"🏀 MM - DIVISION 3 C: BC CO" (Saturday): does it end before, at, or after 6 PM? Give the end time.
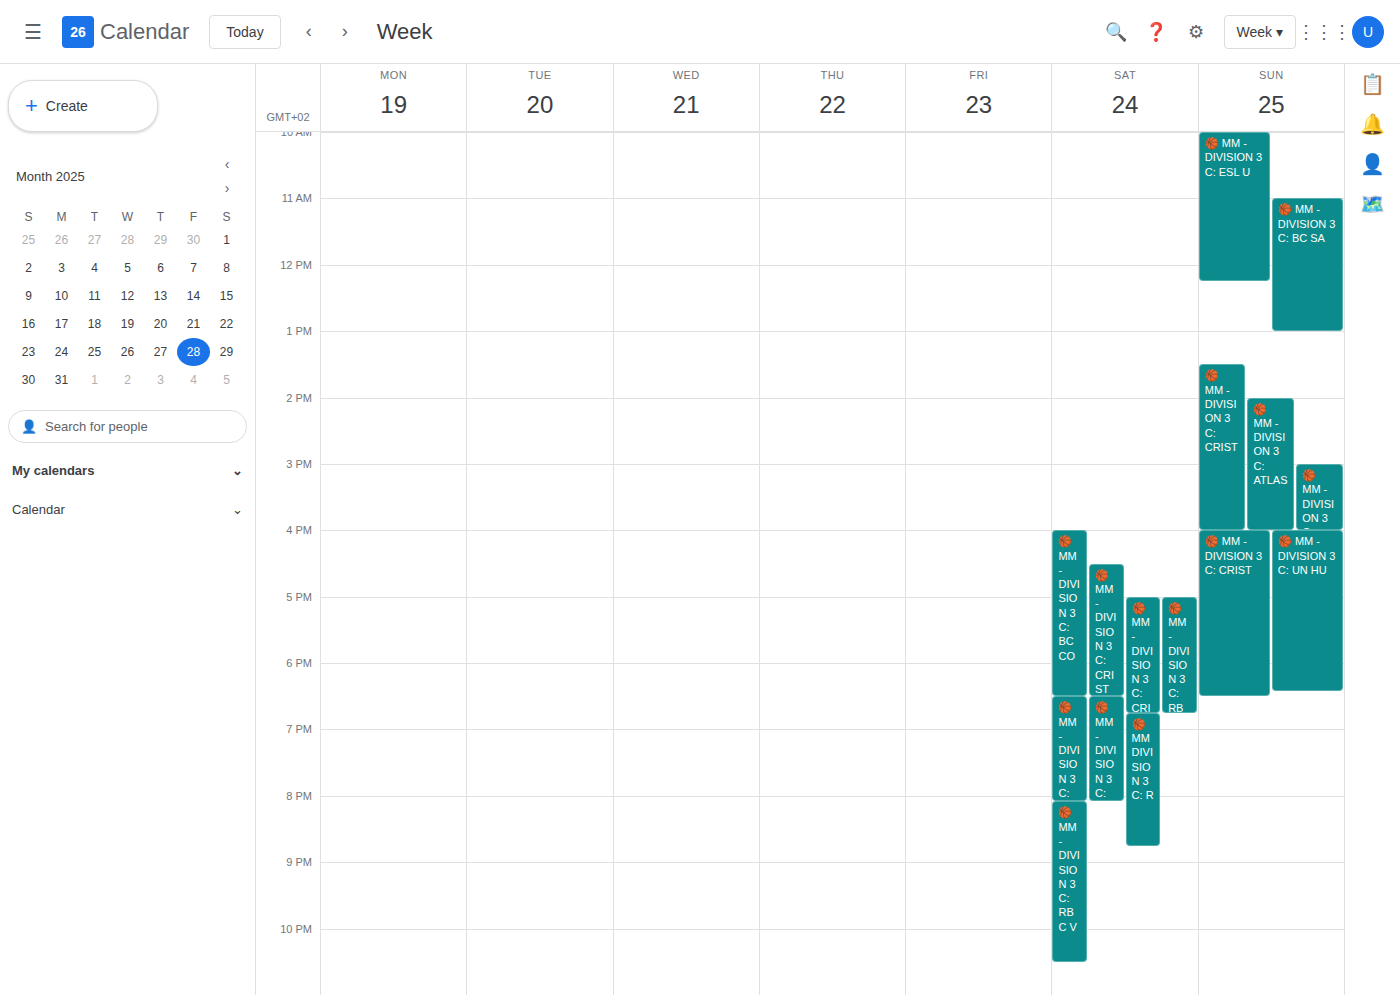
6:30 PM -- after 6 PM, 30 minutes below the 6 PM line.